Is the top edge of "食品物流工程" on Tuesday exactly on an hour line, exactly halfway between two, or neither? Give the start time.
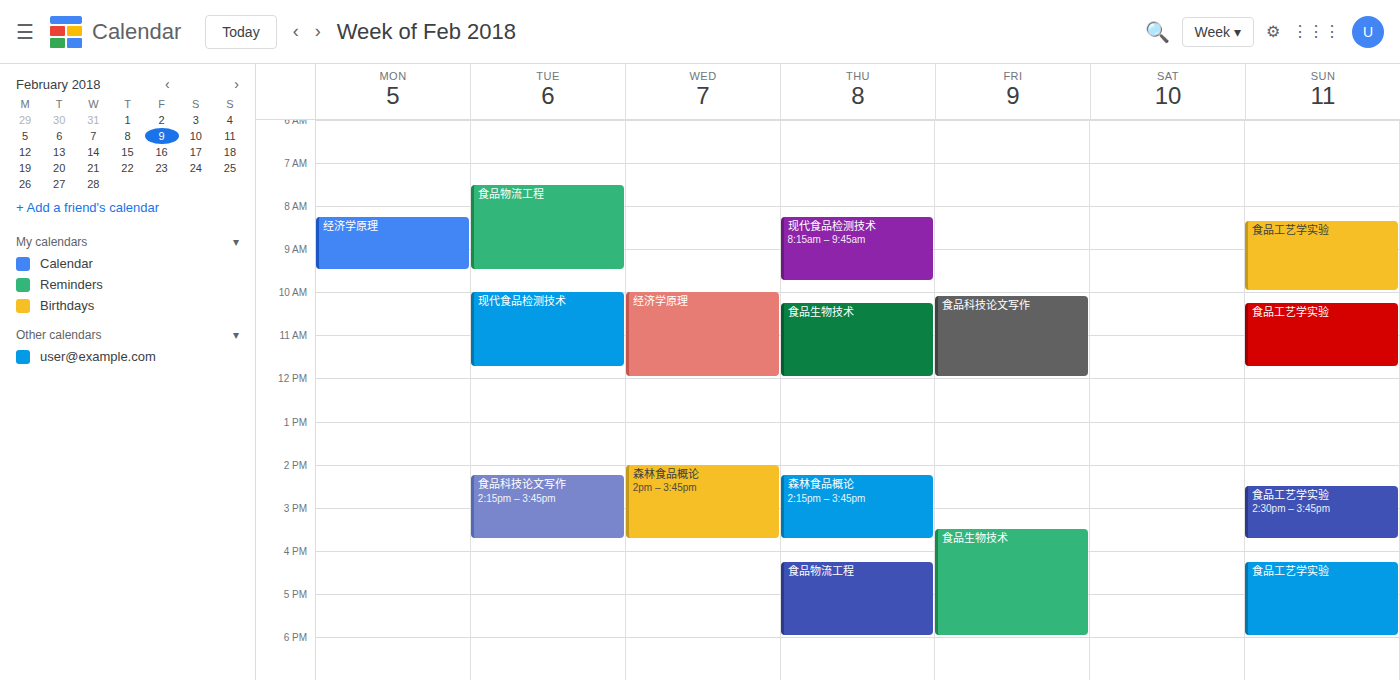
7:30 AM -- halfway between the 7 AM and 8 AM lines.